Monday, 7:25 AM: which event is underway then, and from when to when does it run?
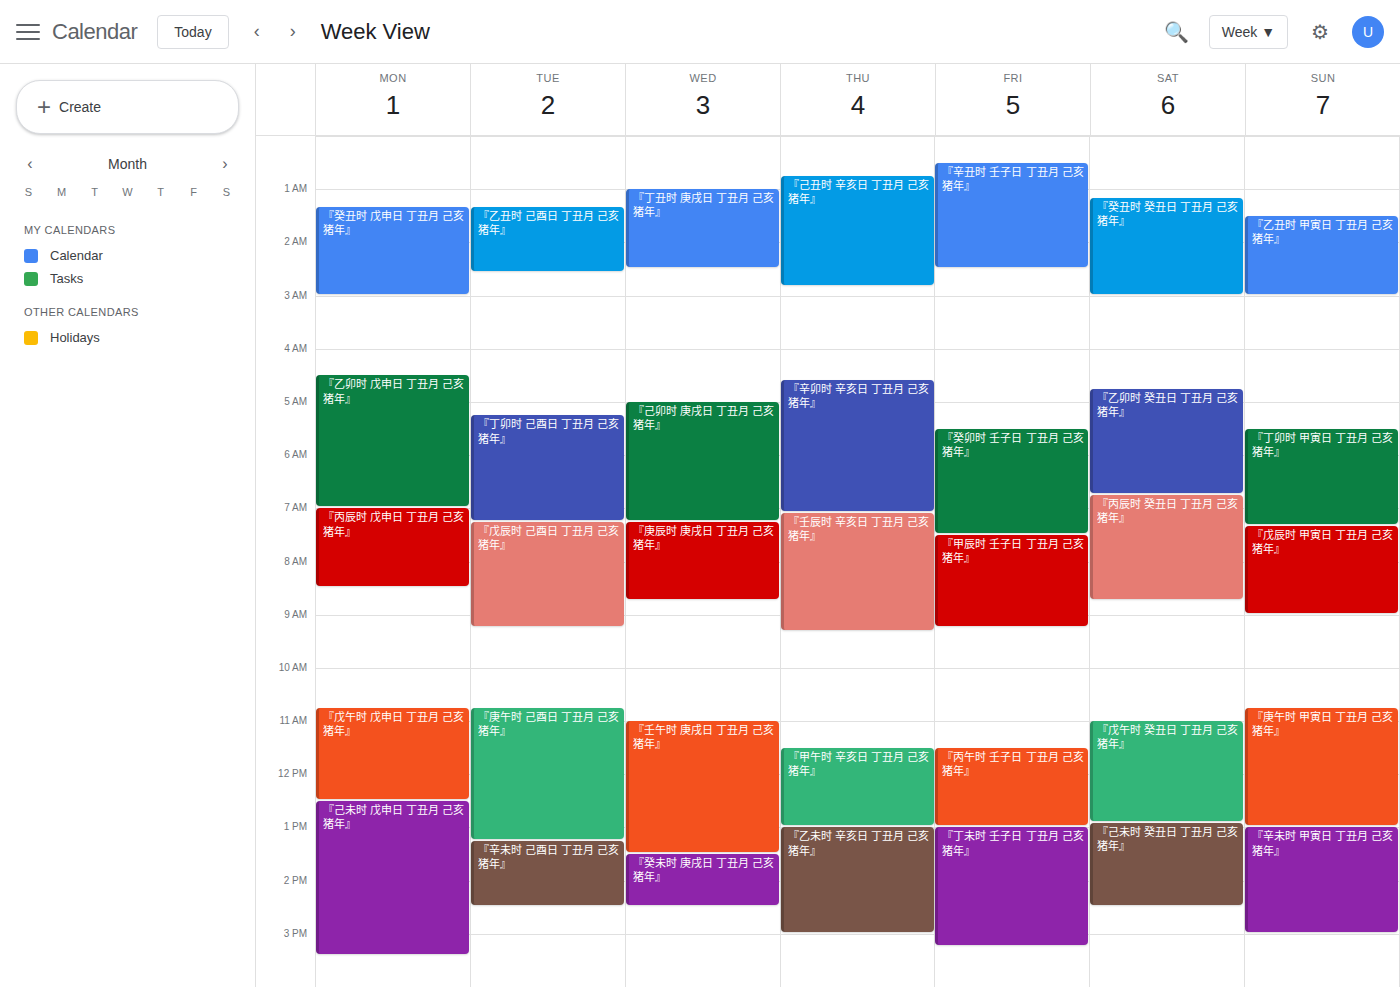
"『丙辰时 戊申日 丁丑月 己亥猪年』", 7:00 AM to 8:30 AM